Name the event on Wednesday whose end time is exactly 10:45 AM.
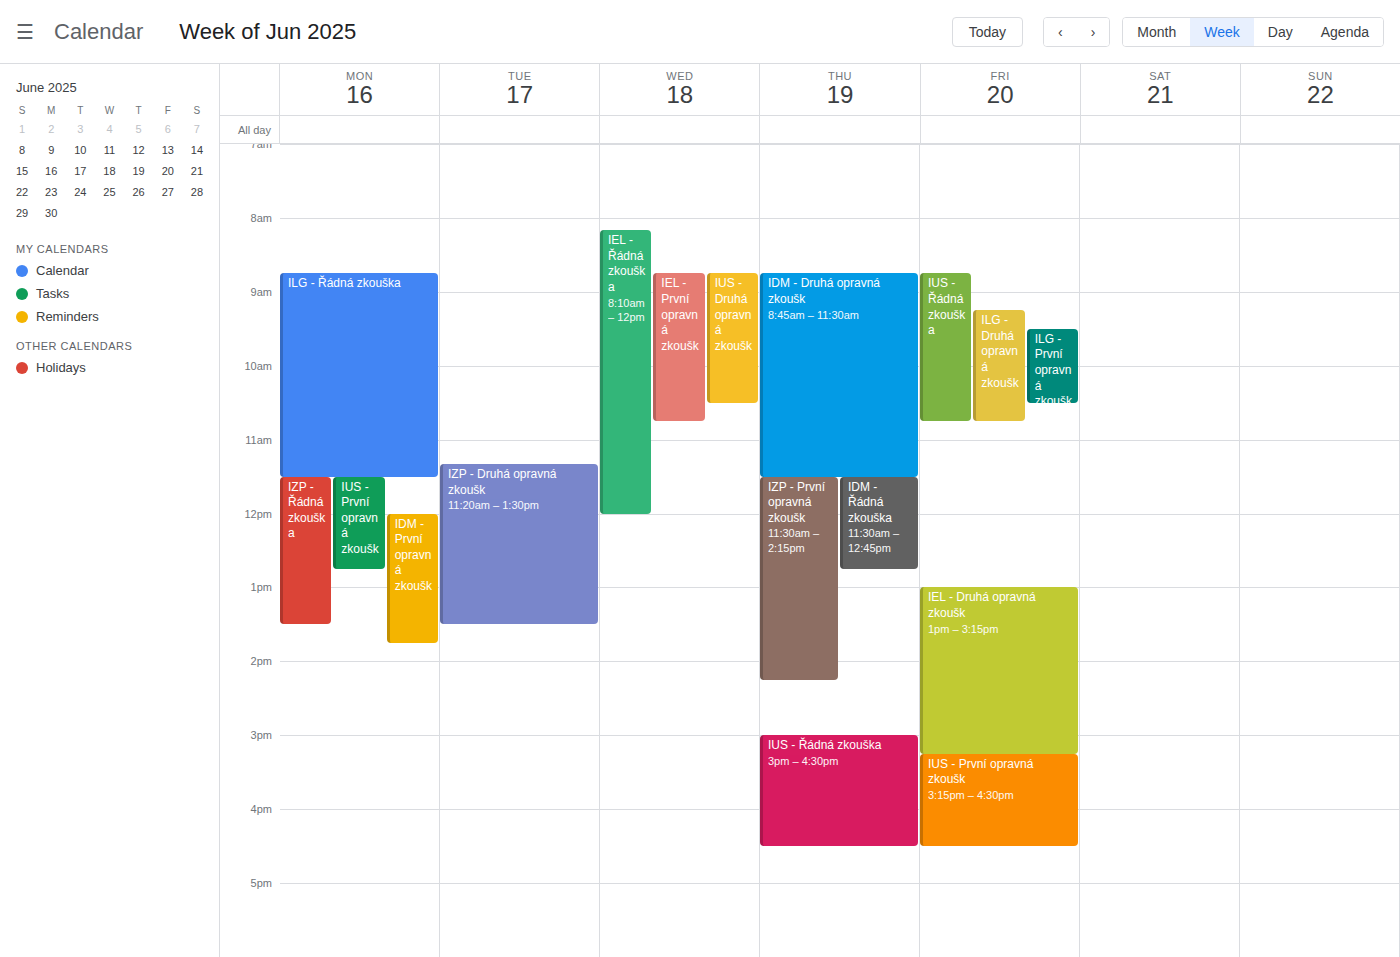
"IEL - První opravná zkoušk"